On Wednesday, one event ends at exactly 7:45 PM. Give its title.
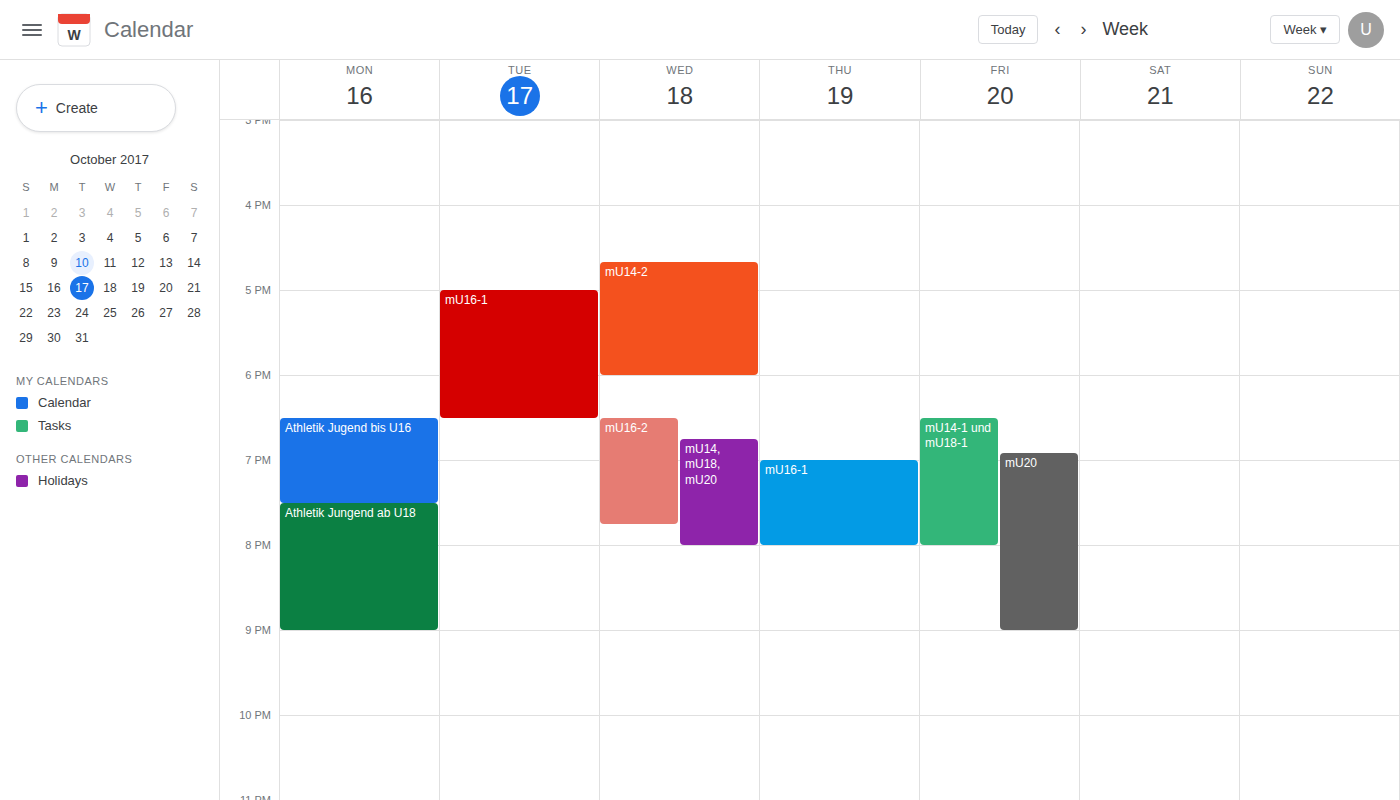
"mU16-2"